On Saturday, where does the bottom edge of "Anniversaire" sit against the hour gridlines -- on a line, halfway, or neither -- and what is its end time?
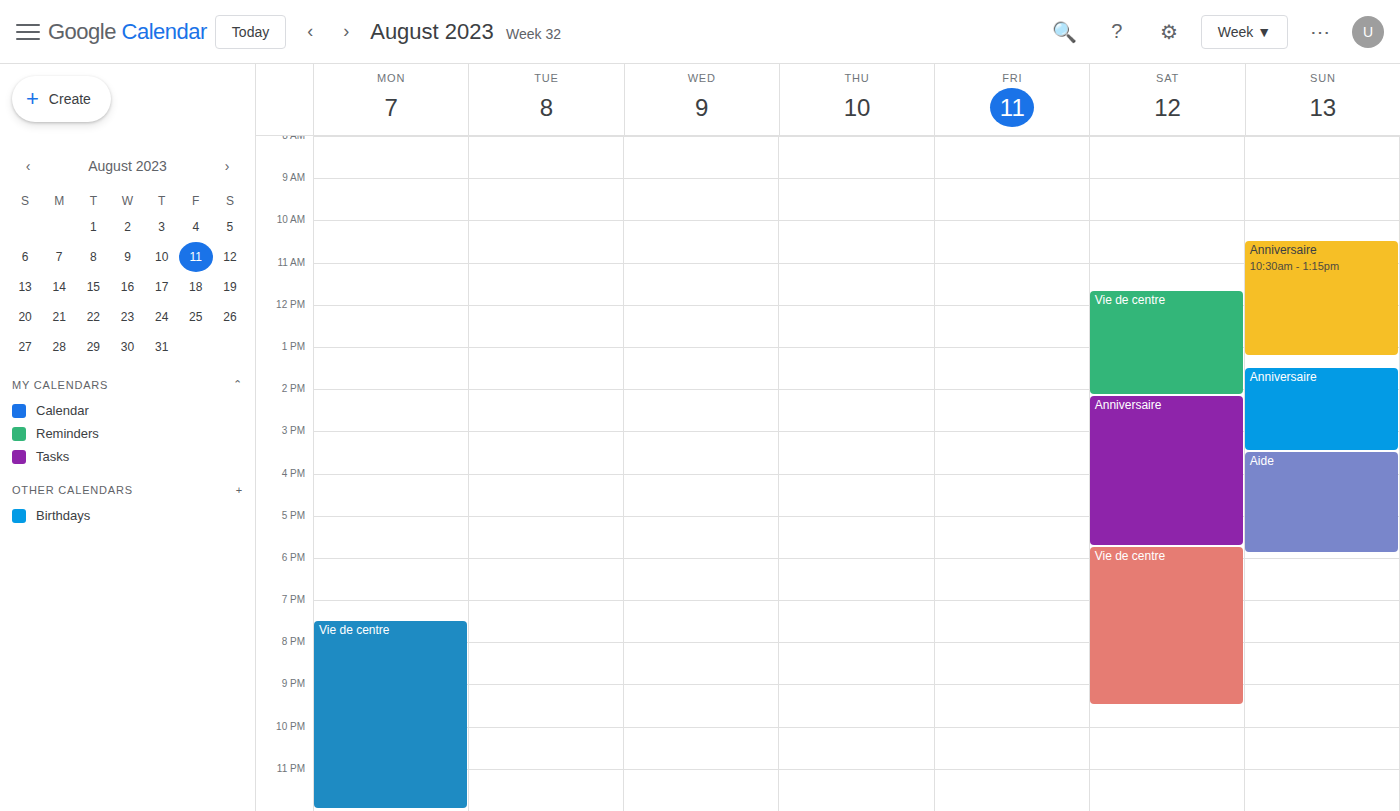
5:45 PM -- neither: three quarters of the way from the 5 PM line to the 6 PM line.